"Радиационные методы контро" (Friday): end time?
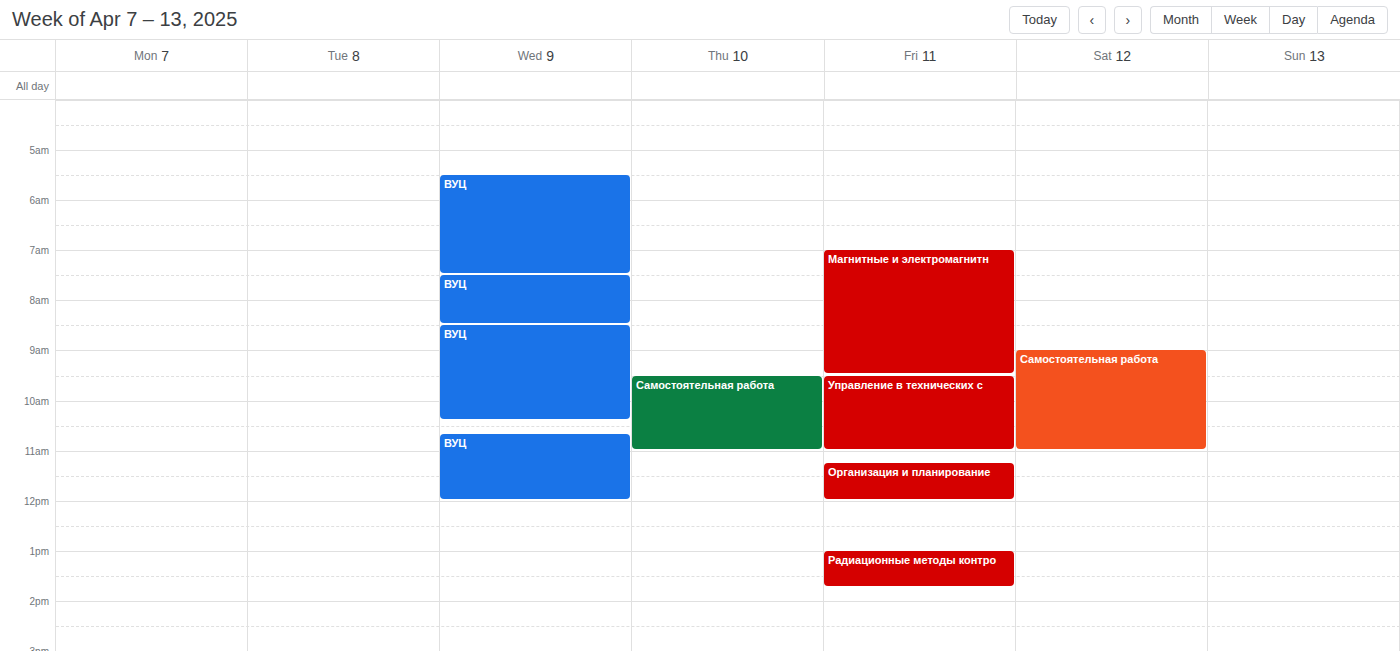
1:45 PM